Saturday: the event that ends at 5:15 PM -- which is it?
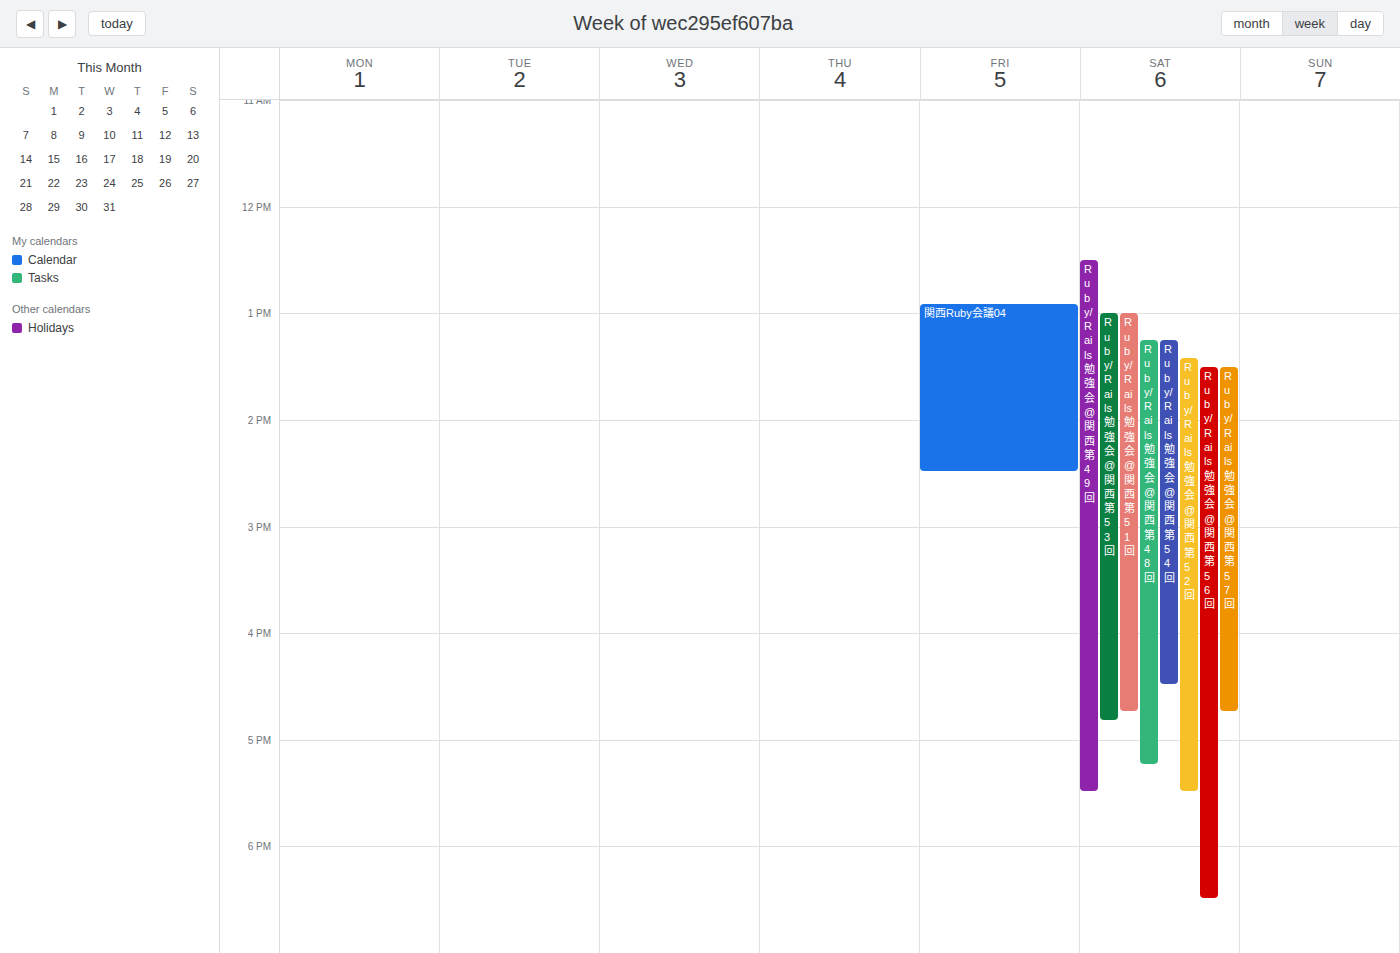
"Ruby/Rails勉強会@関西 第48回"